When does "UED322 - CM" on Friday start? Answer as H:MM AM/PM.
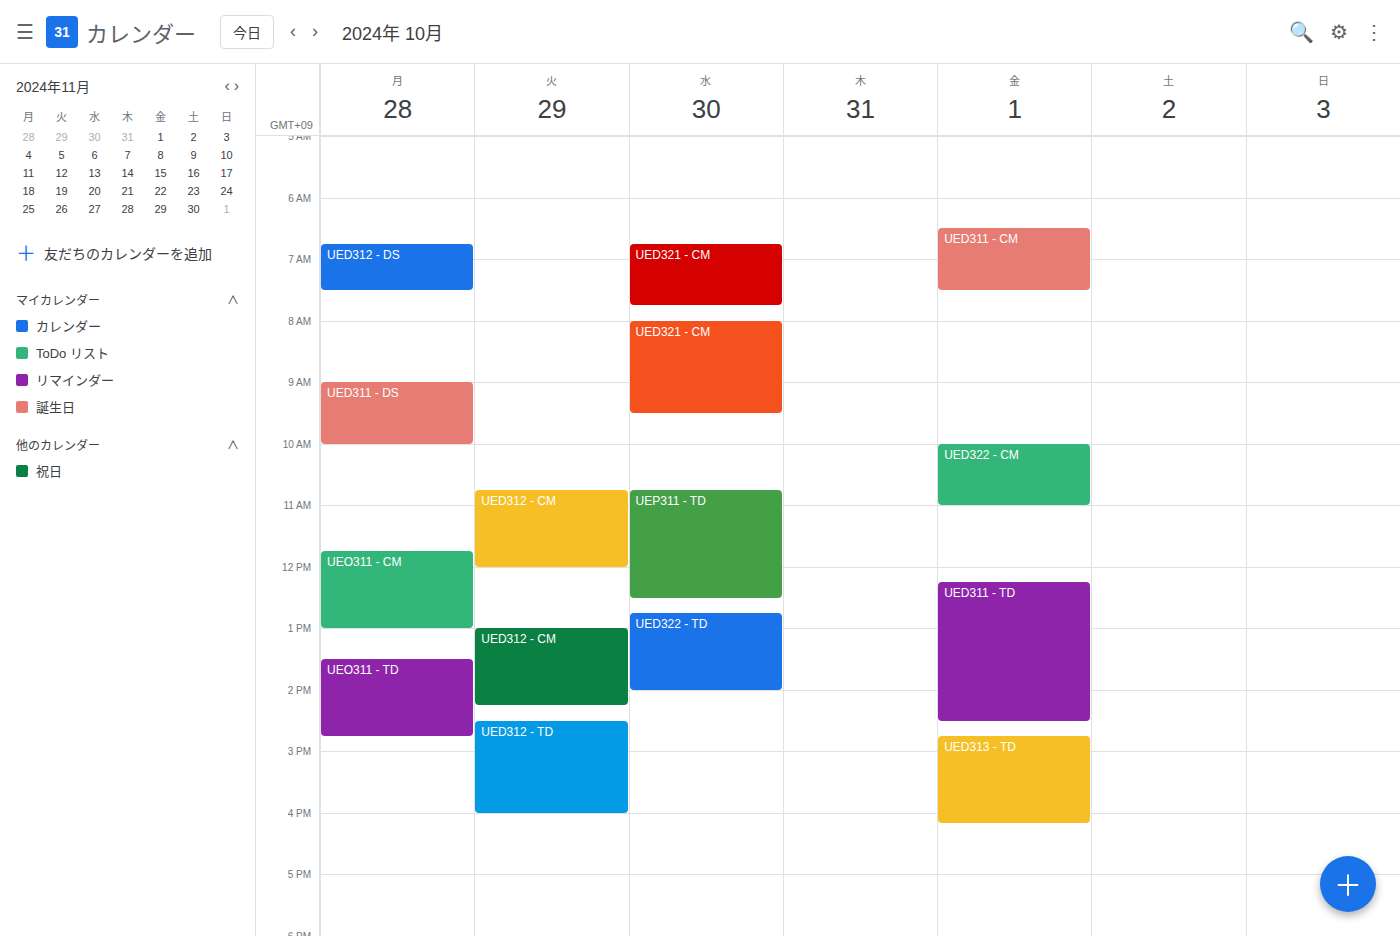
10:00 AM